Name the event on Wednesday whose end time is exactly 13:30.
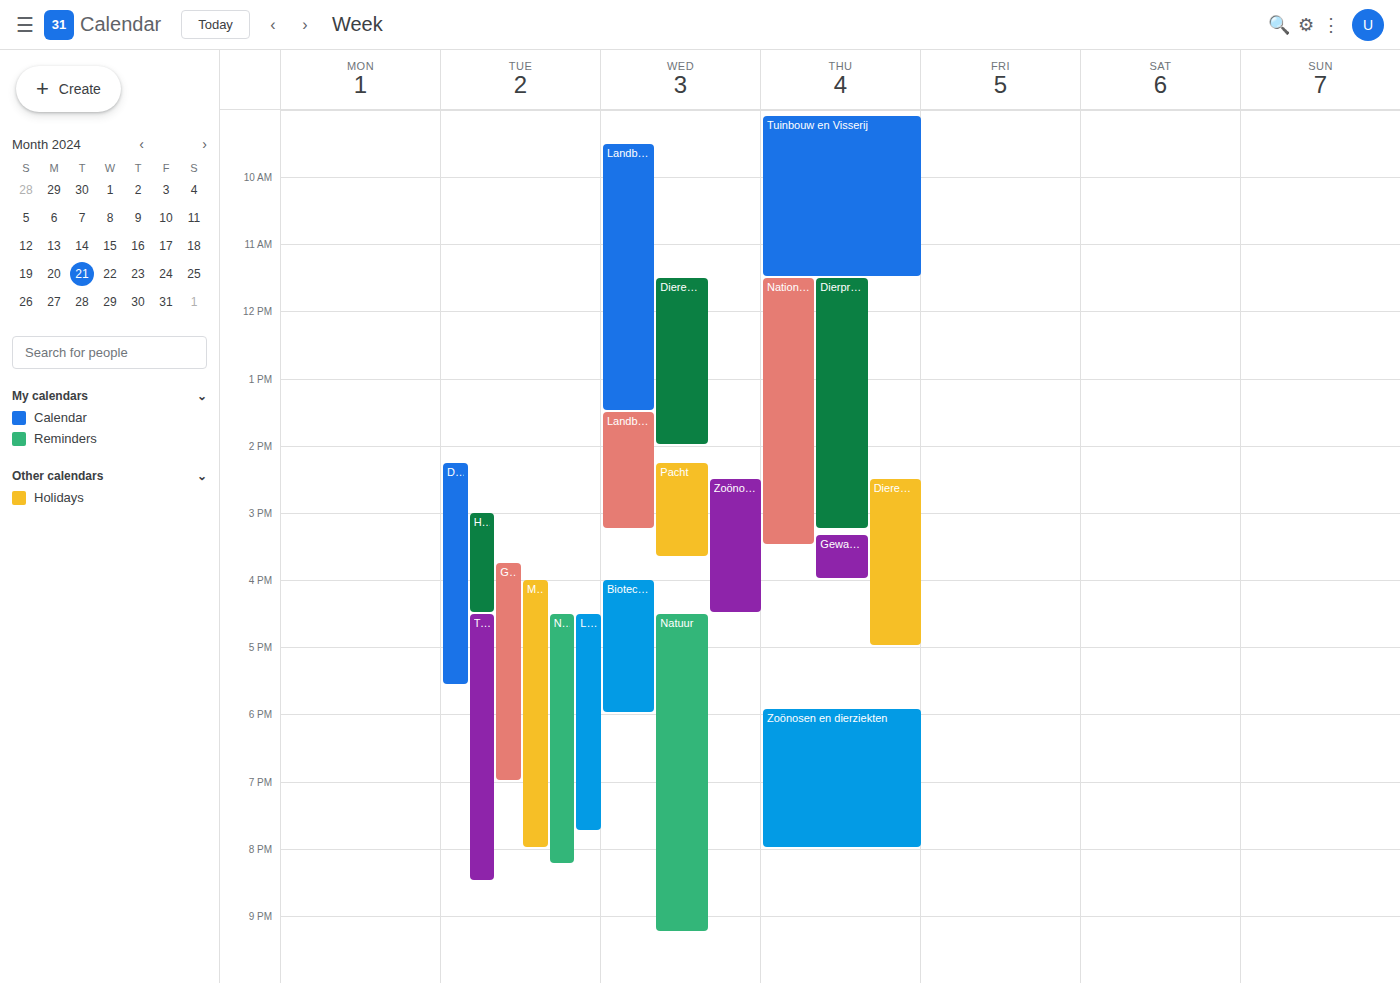
"Landbouw- en Visserijraad"